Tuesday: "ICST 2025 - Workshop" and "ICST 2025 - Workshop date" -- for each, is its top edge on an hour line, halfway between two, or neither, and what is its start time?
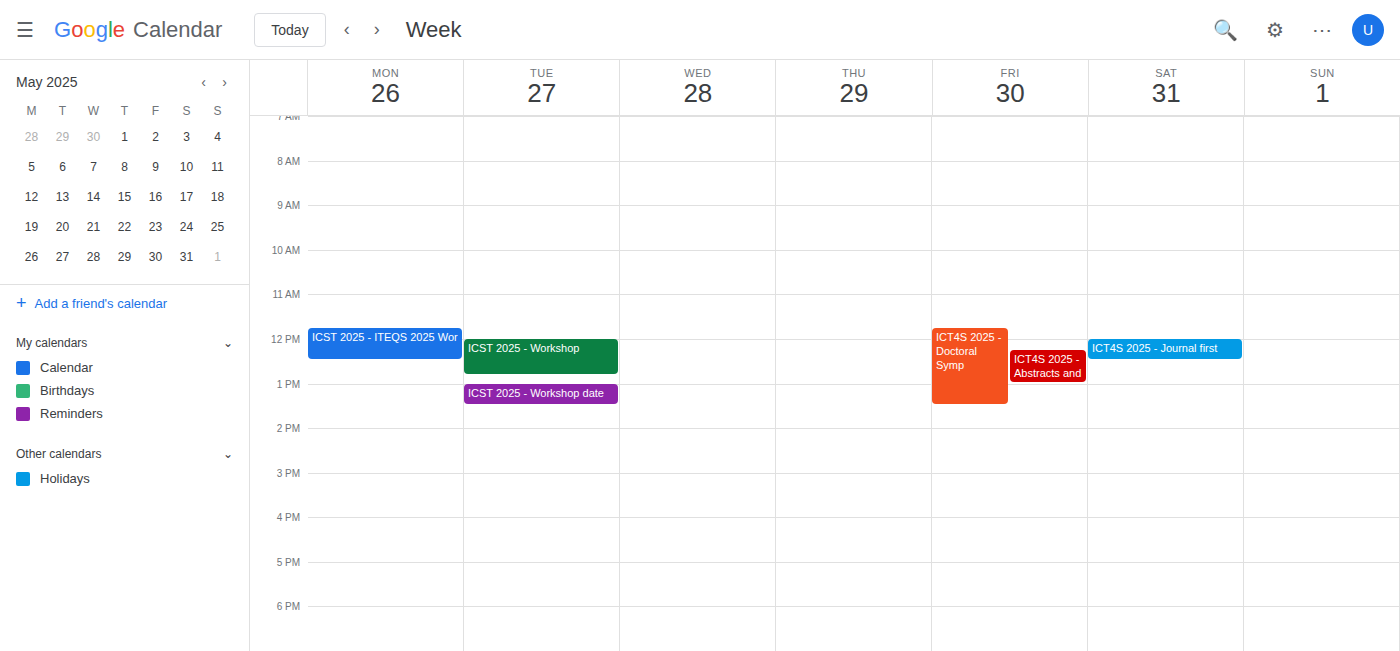
"ICST 2025 - Workshop": 12:00 PM, exactly on the 12 PM line. "ICST 2025 - Workshop date": 1:00 PM, exactly on the 1 PM line.